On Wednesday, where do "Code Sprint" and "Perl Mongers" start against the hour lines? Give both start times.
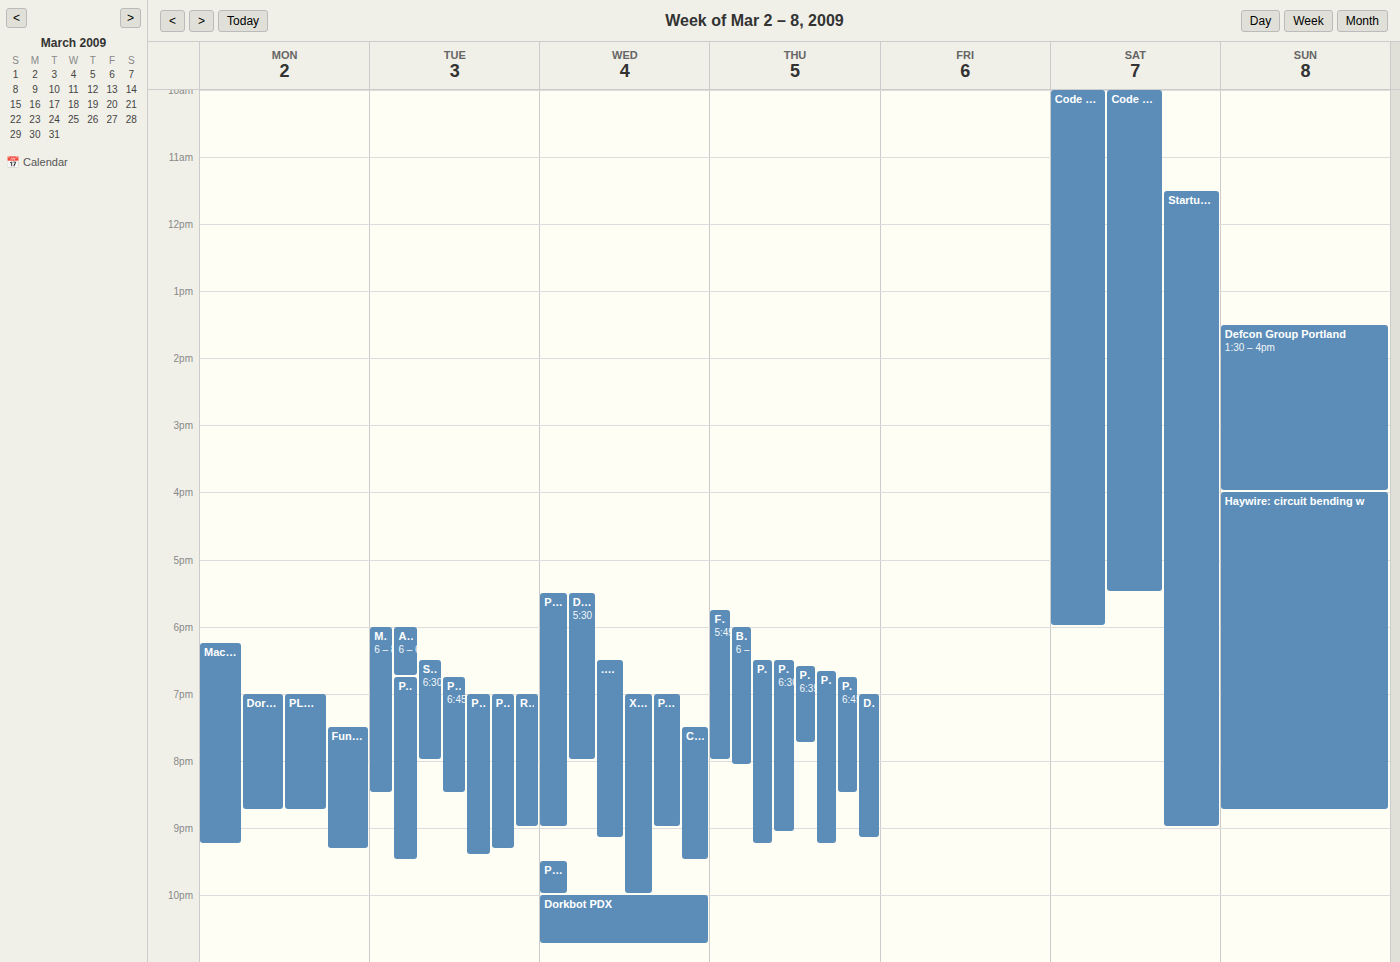
"Code Sprint": 7:30 PM, halfway between the 7 PM and 8 PM lines. "Perl Mongers": 9:30 PM, halfway between the 9 PM and 10 PM lines.